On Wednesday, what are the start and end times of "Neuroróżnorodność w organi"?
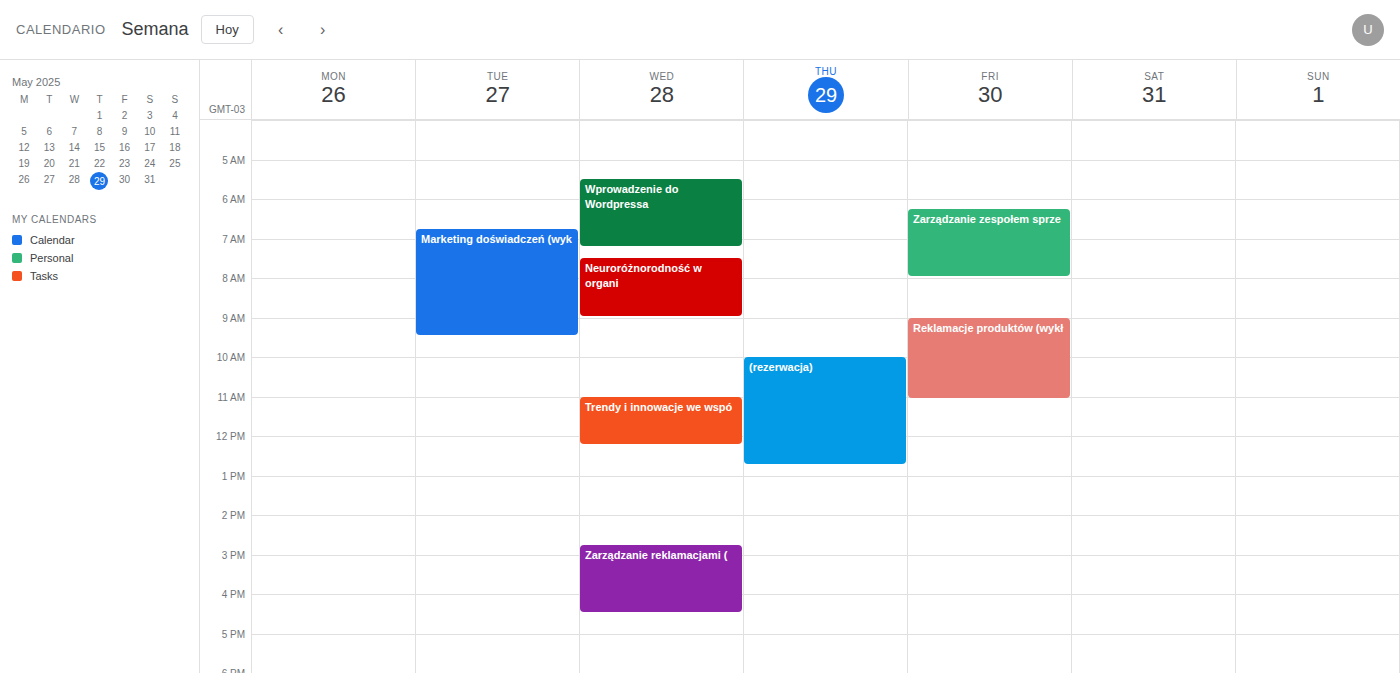
7:30 AM to 9:00 AM